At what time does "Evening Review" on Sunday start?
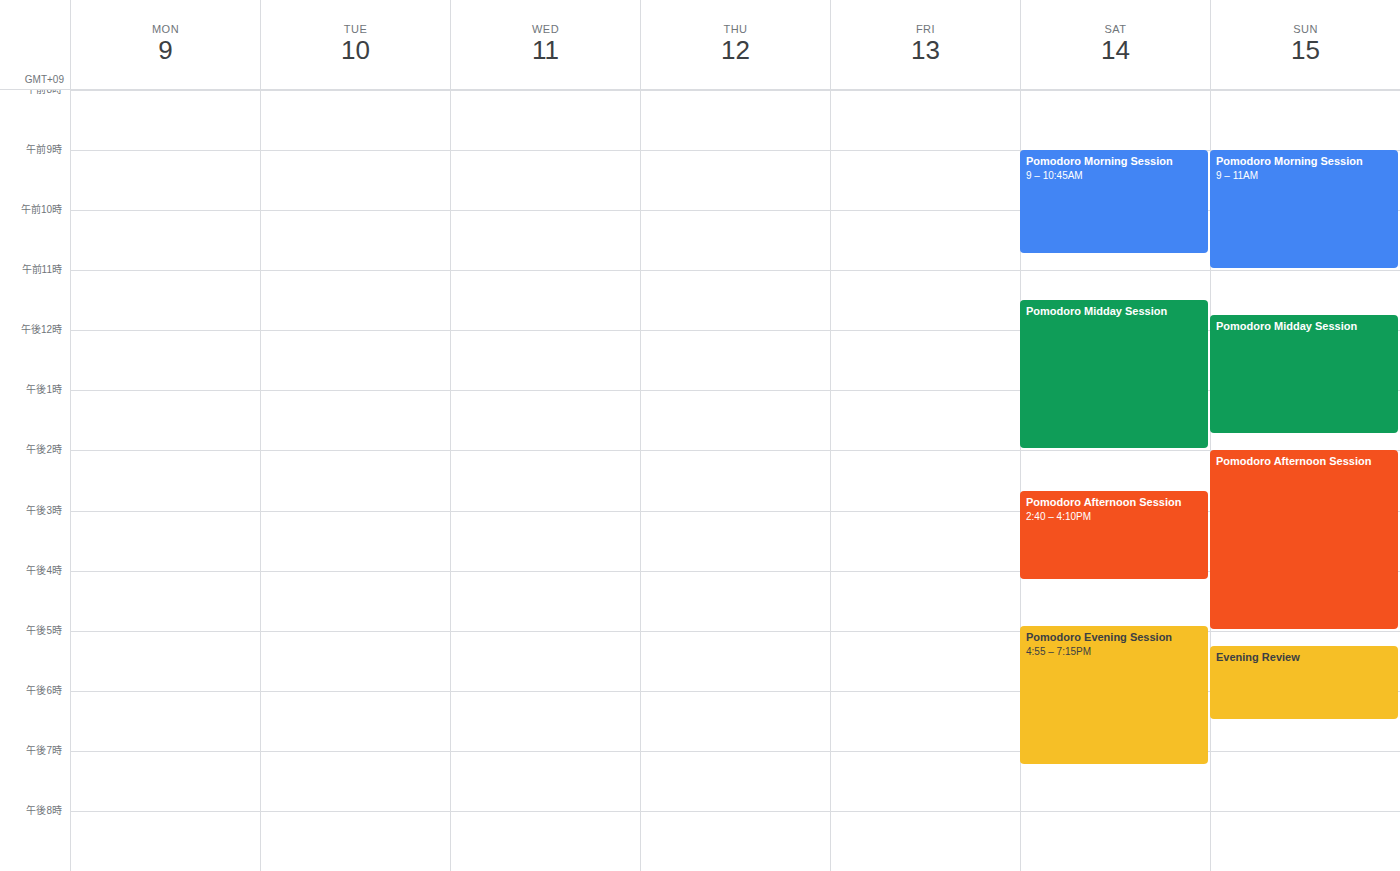
5:15 PM